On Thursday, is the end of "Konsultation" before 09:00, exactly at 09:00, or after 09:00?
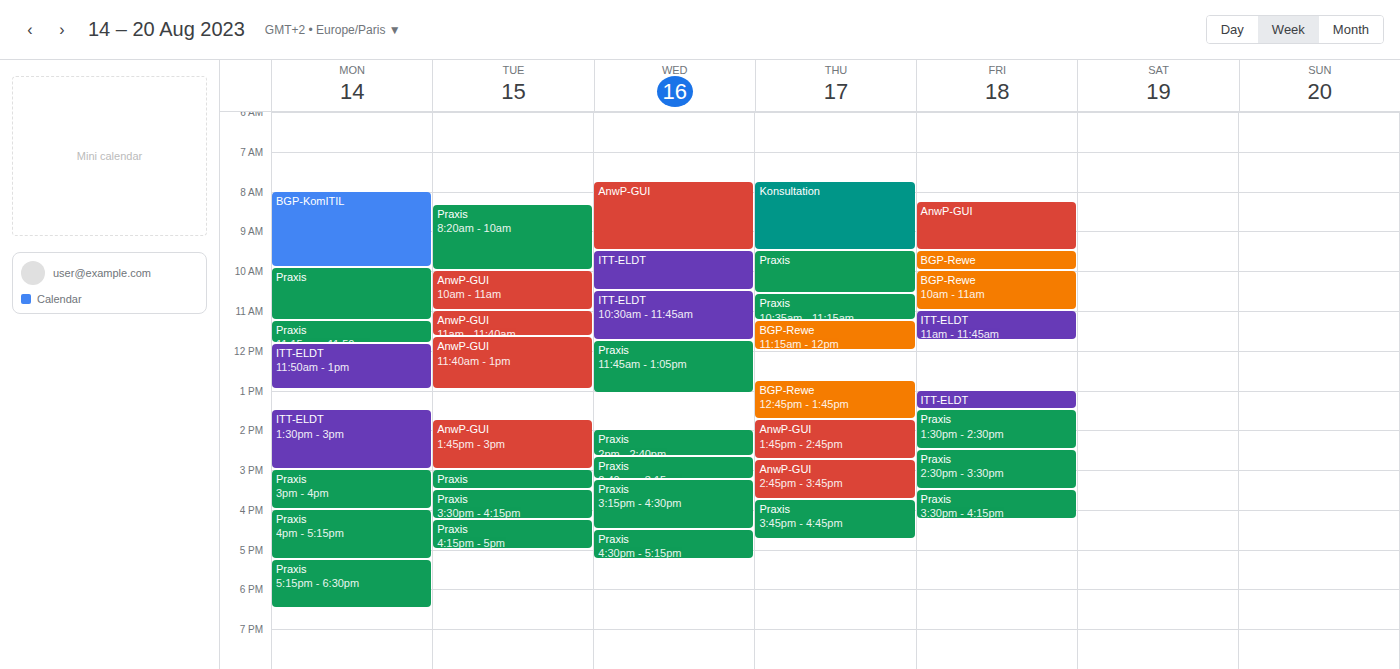
09:30 -- after 09:00, 30 minutes below the 09:00 line.